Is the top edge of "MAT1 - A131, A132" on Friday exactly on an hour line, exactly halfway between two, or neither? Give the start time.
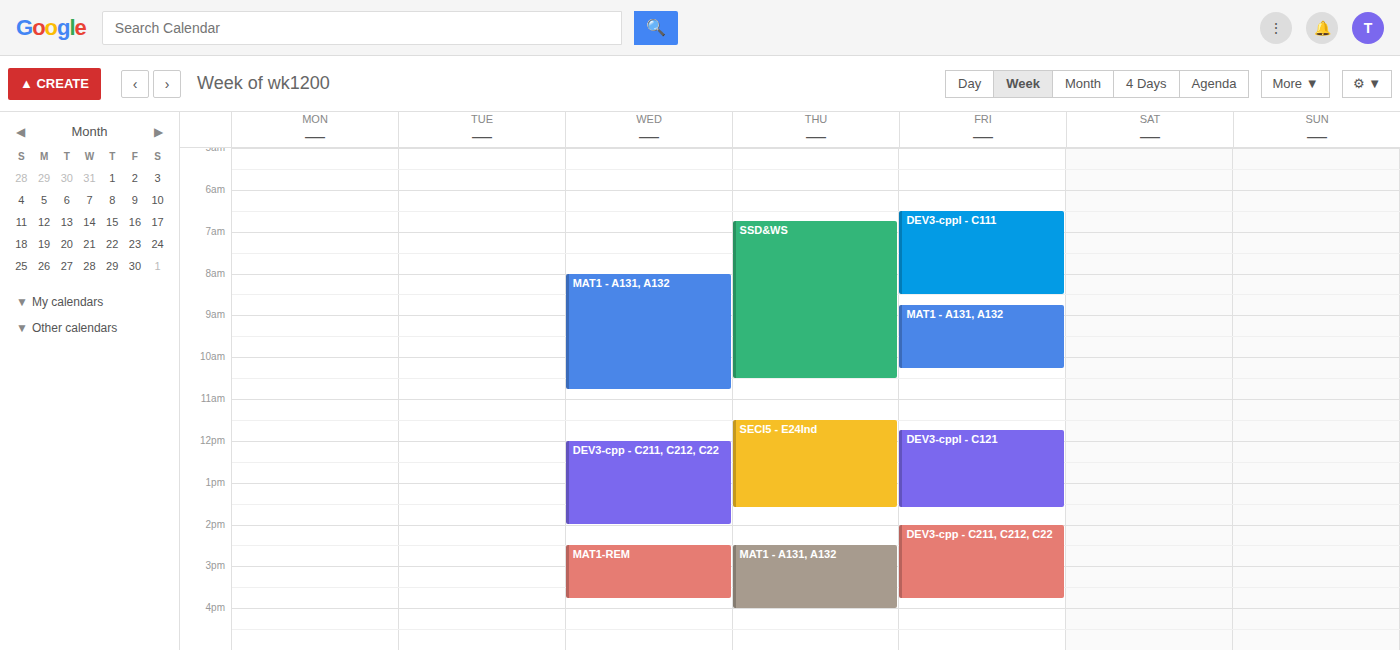
8:45 AM -- neither: three quarters of the way from the 8 AM line to the 9 AM line.